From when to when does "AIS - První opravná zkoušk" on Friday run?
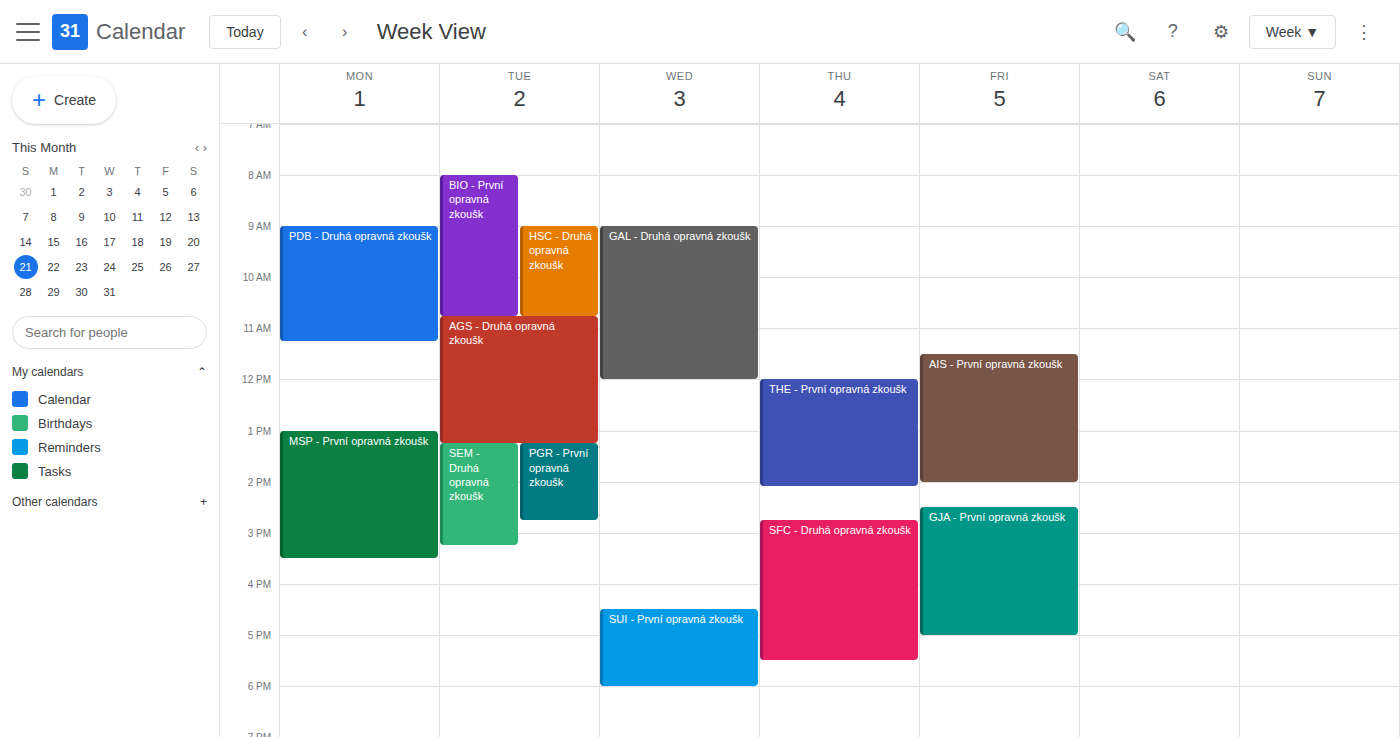
11:30 AM to 2:00 PM